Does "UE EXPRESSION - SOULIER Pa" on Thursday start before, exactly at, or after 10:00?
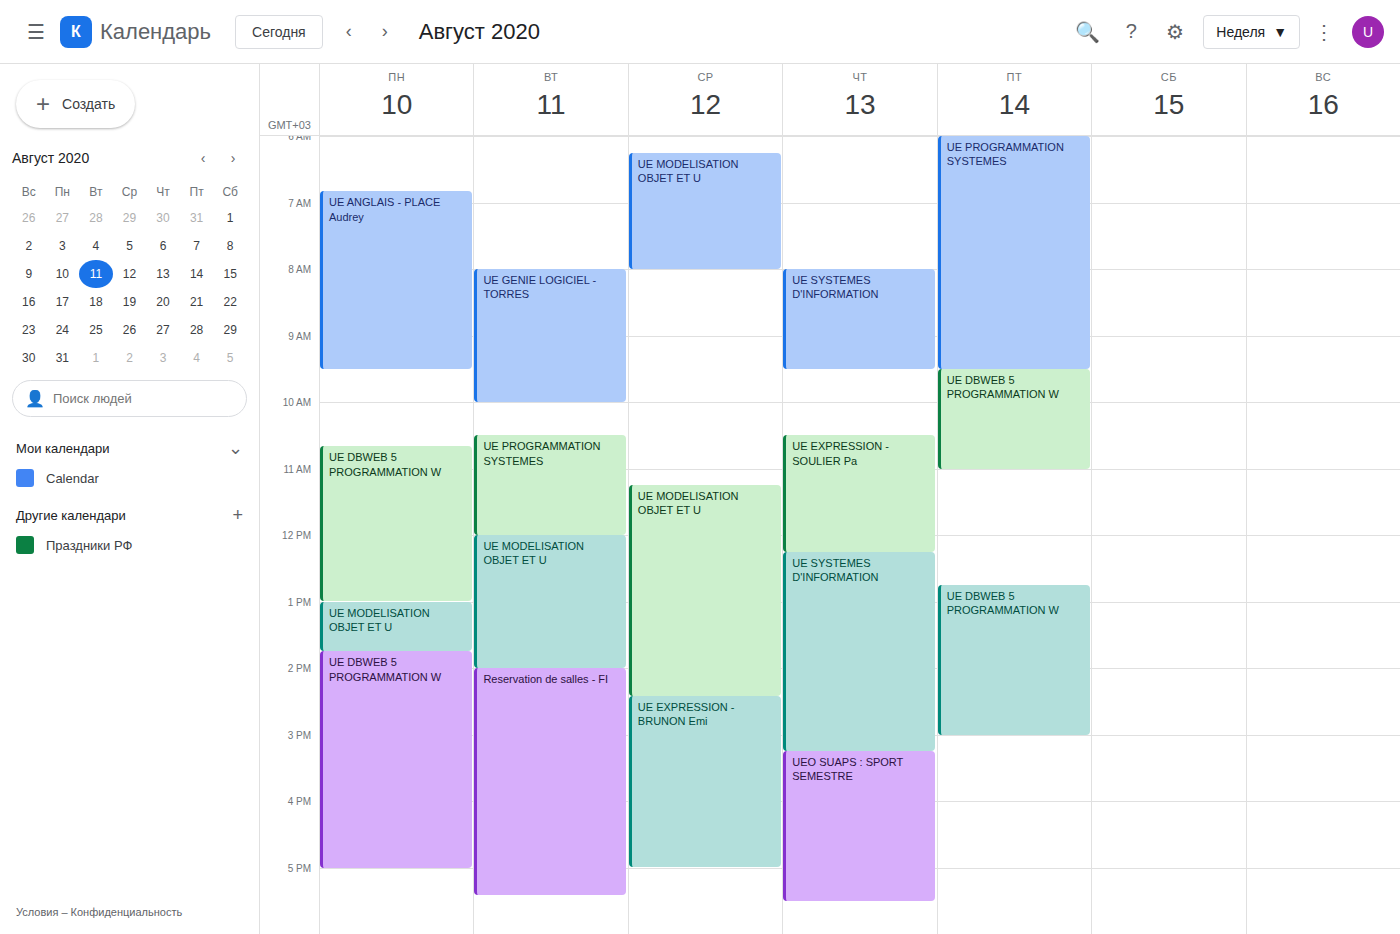
10:30 -- after 10:00, 30 minutes below the 10:00 line.